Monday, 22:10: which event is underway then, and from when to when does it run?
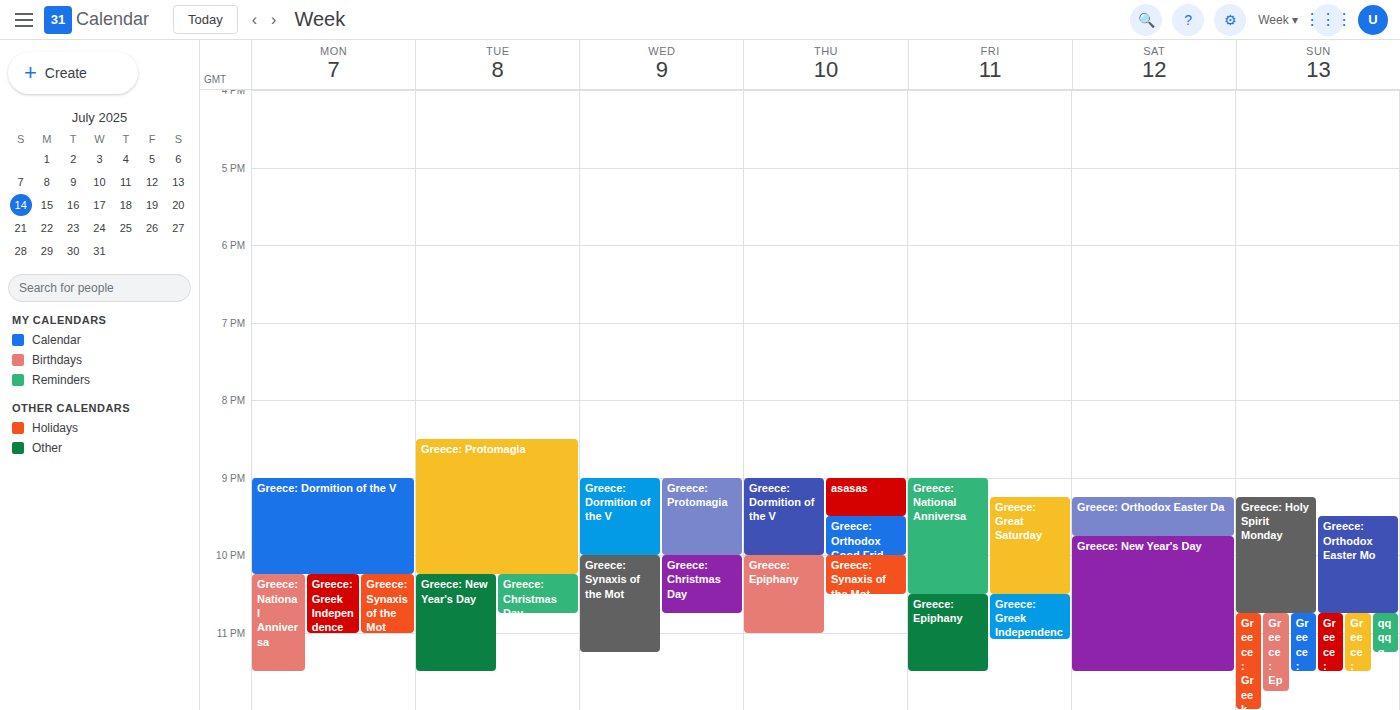
"Greece: Dormition of the V", 21:00 to 22:15